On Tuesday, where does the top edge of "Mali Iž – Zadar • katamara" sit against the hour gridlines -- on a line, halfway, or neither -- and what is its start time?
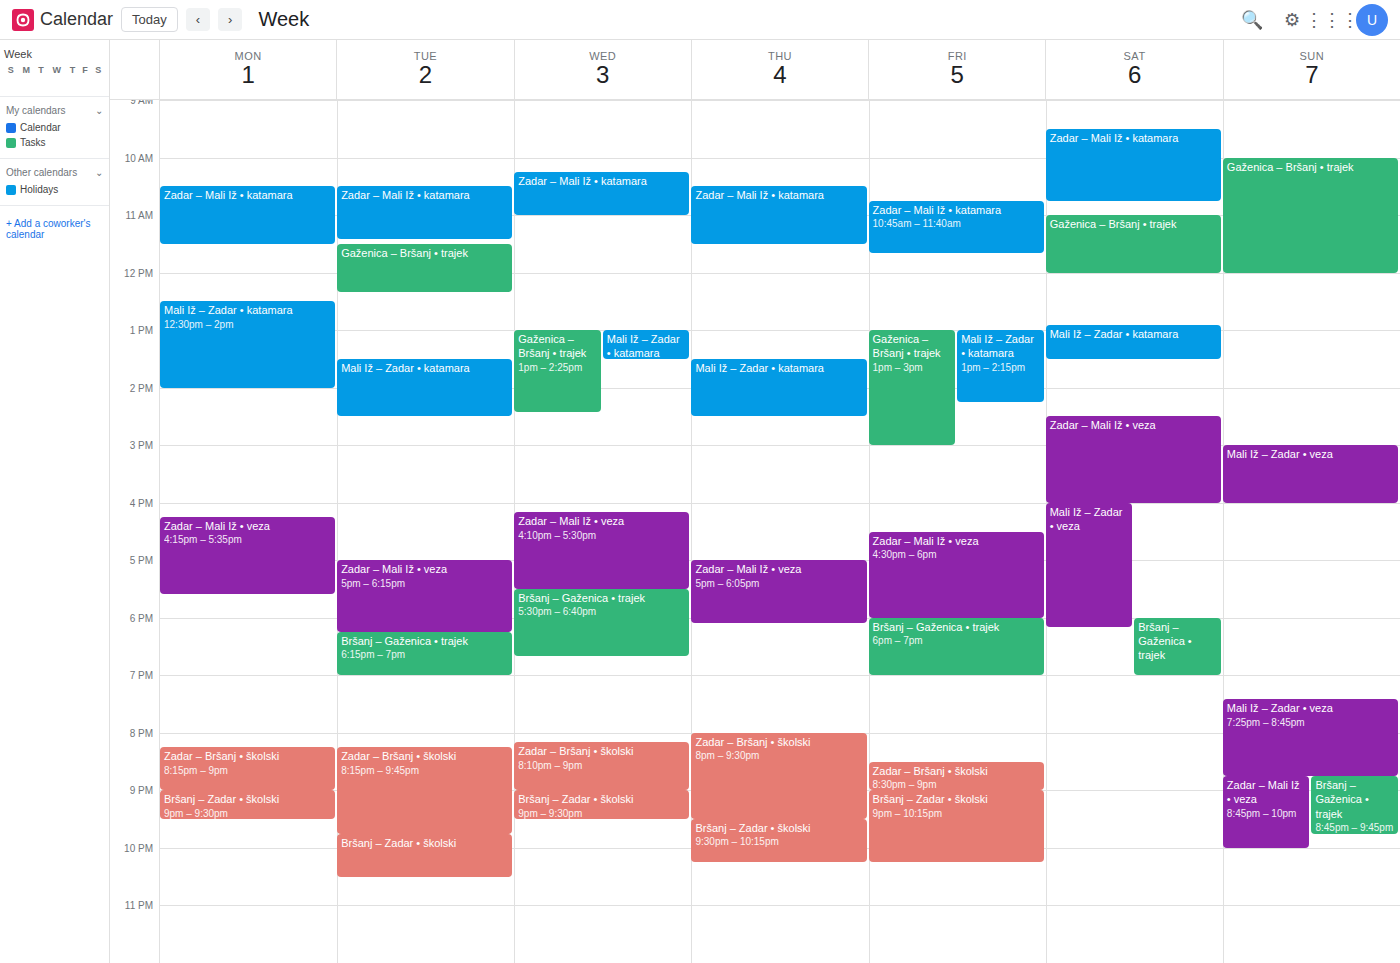
1:30 PM -- halfway between the 1 PM and 2 PM lines.